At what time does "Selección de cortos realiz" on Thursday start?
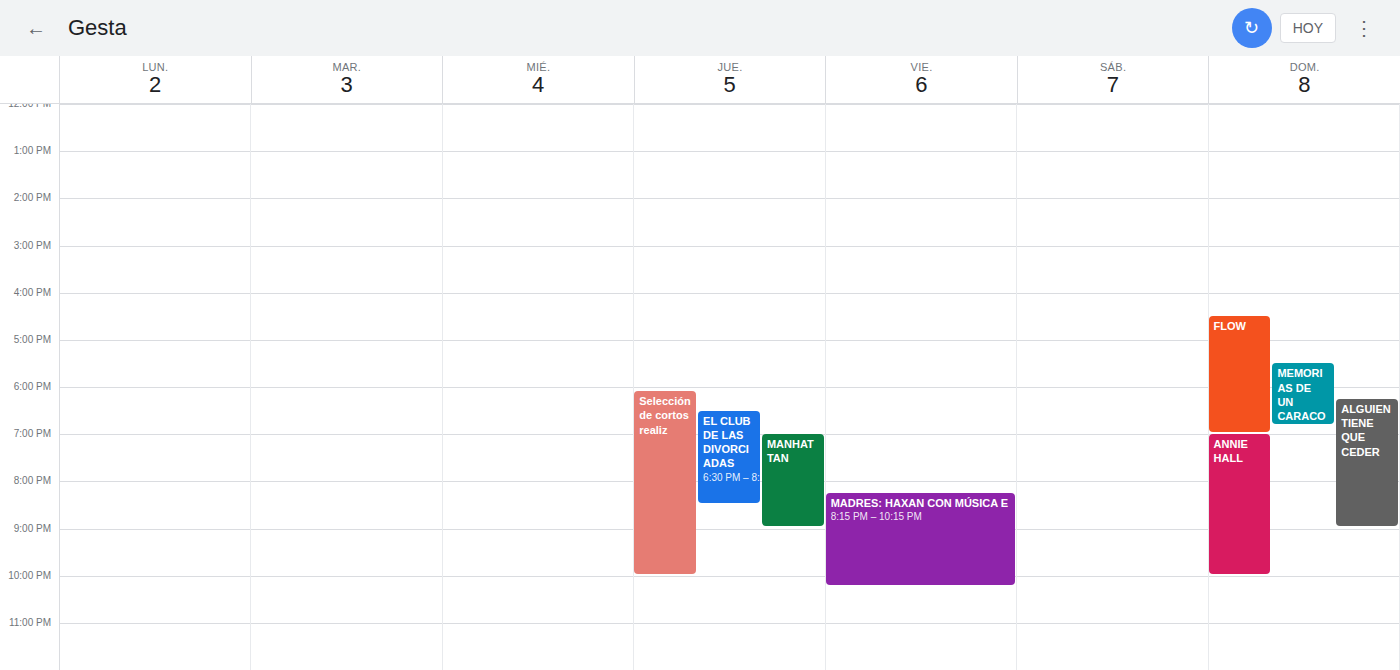
18:05